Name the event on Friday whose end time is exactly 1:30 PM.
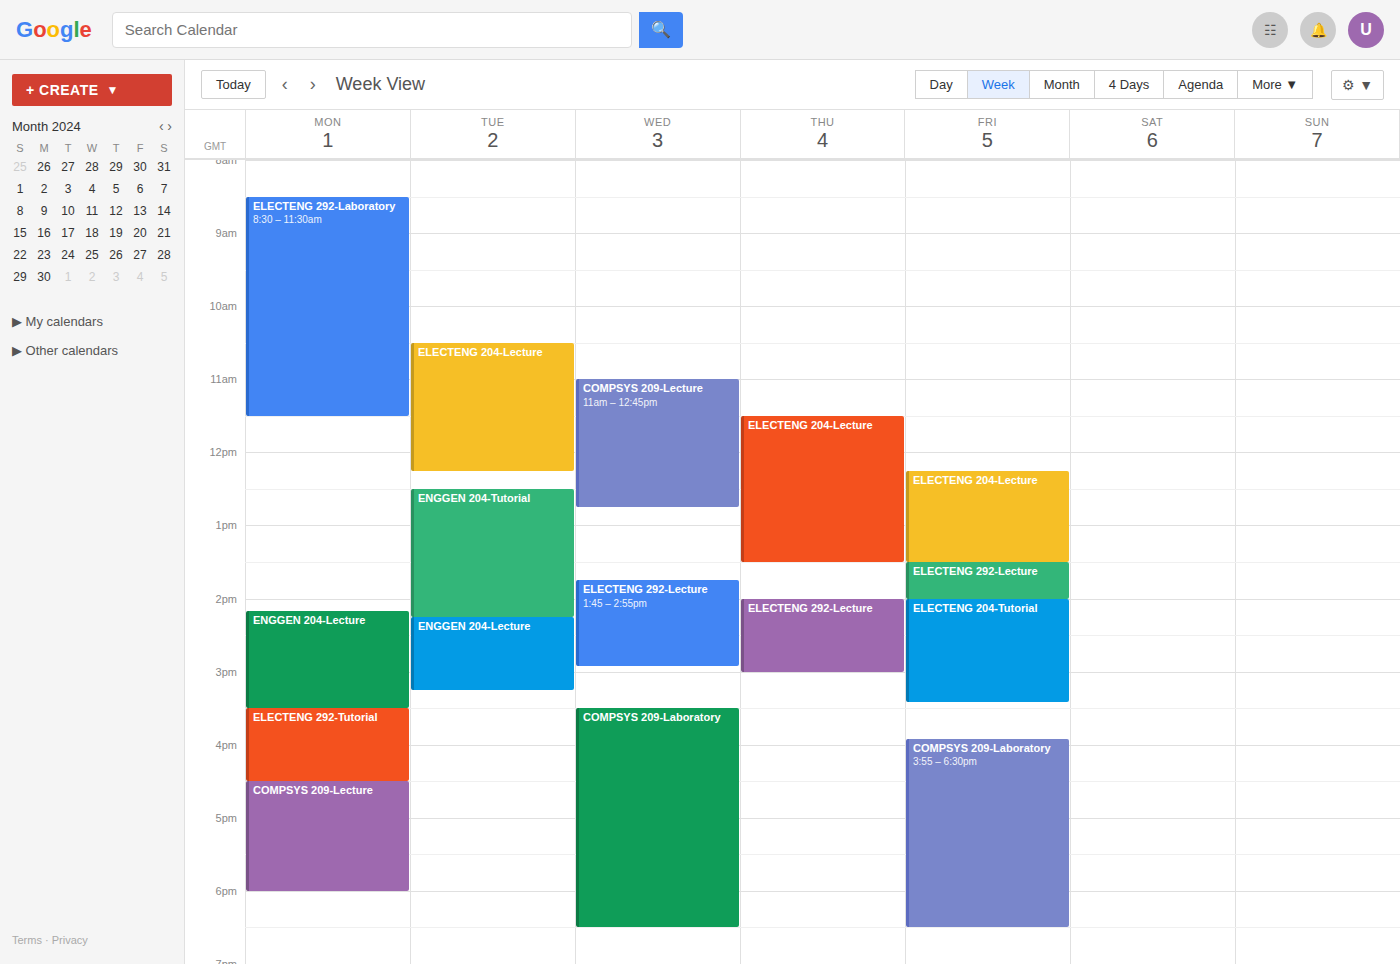
"ELECTENG 204-Lecture"